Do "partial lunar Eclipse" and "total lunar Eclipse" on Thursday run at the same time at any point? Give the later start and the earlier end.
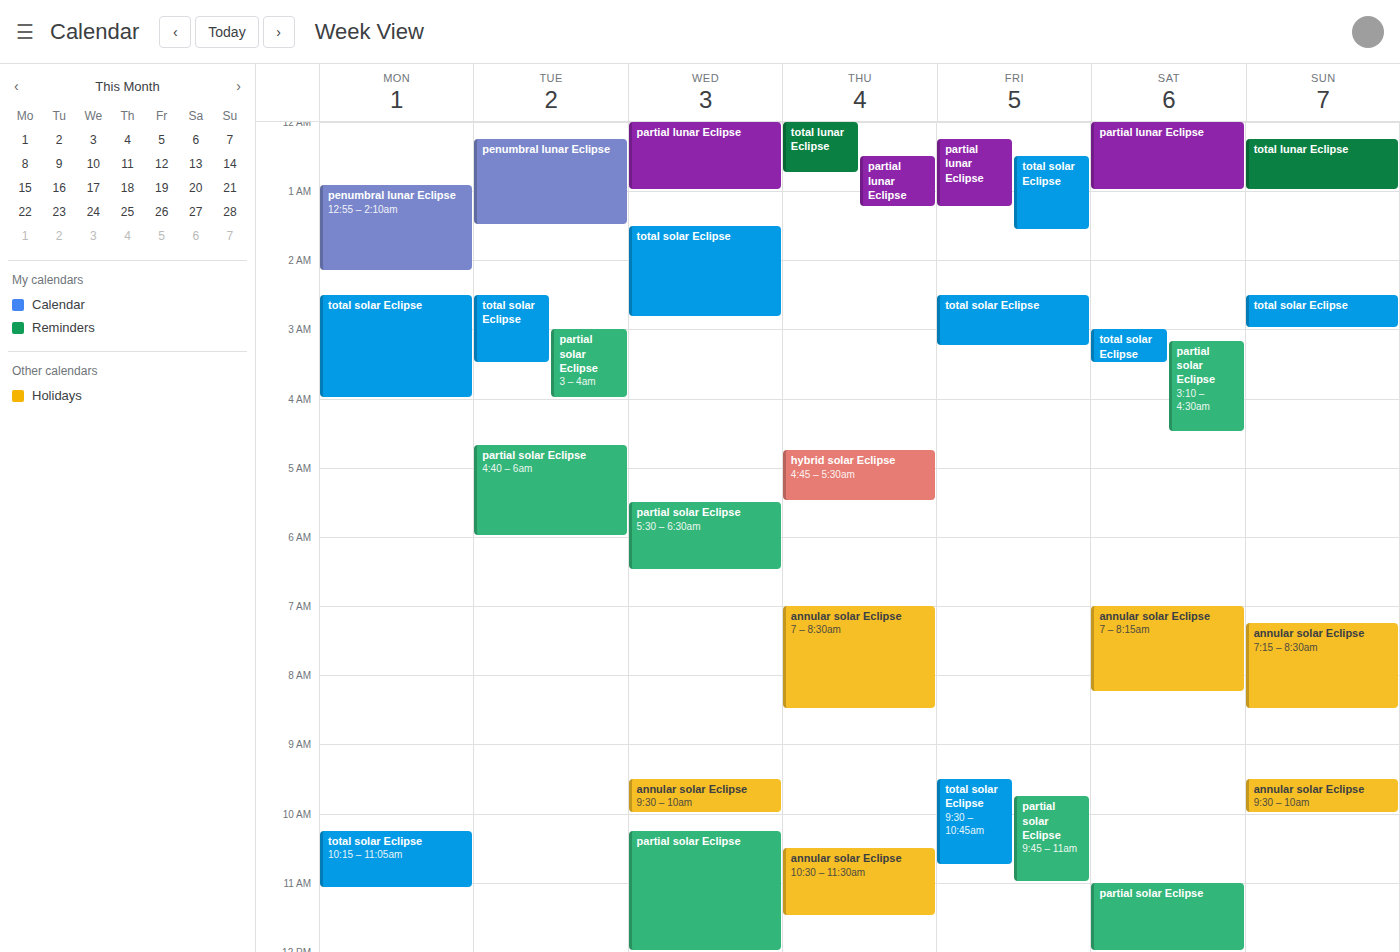
"partial lunar Eclipse" starts at 12:30 AM, before "total lunar Eclipse" ends at 12:45 AM -- they overlap.